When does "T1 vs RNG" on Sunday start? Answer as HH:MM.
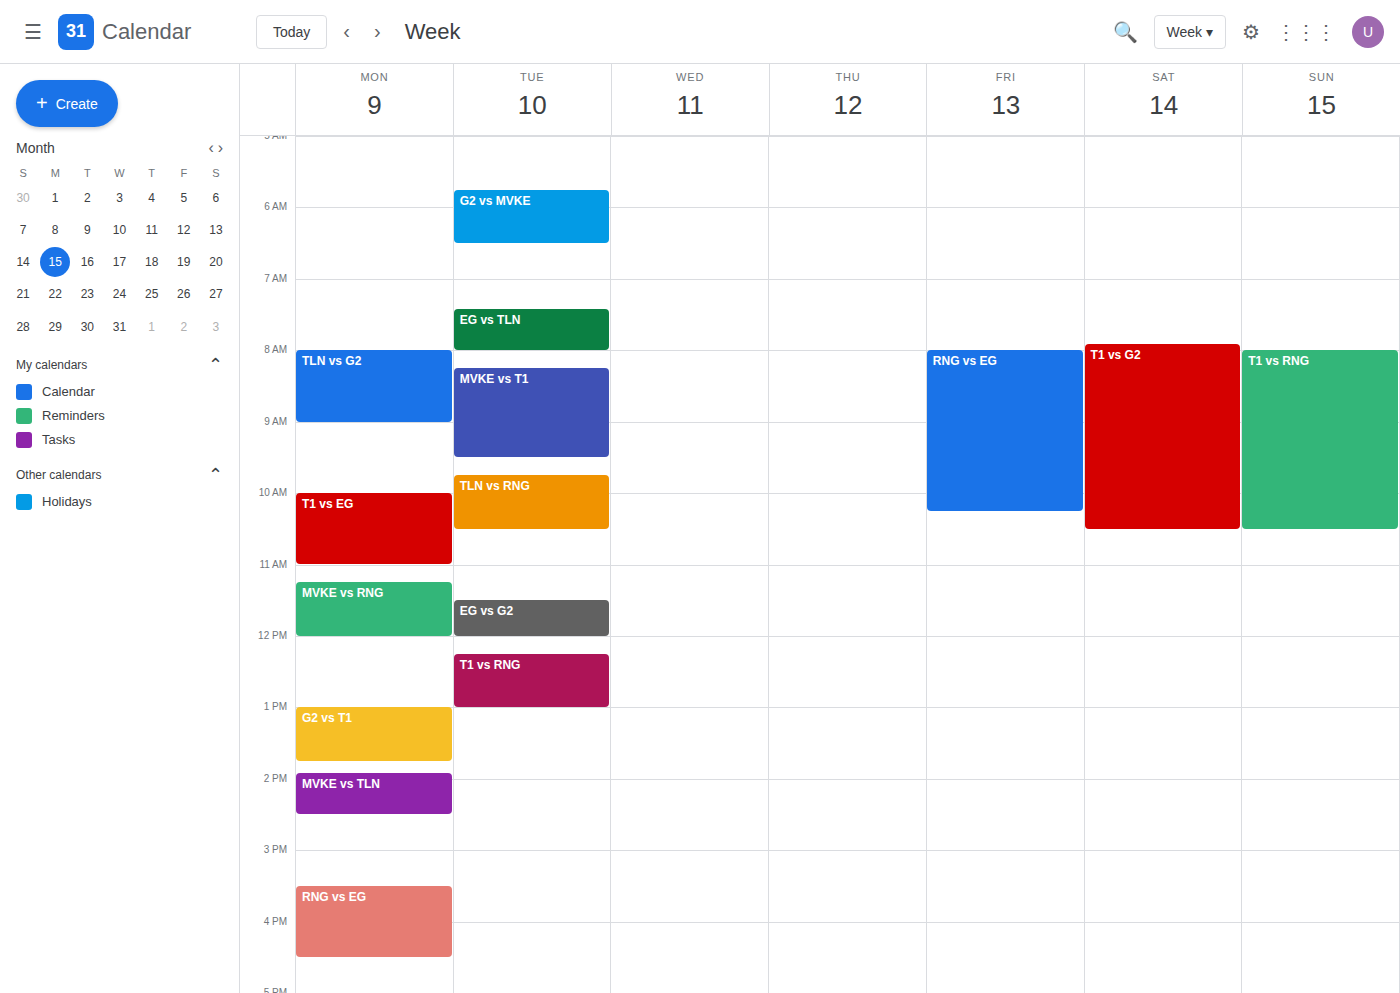
08:00